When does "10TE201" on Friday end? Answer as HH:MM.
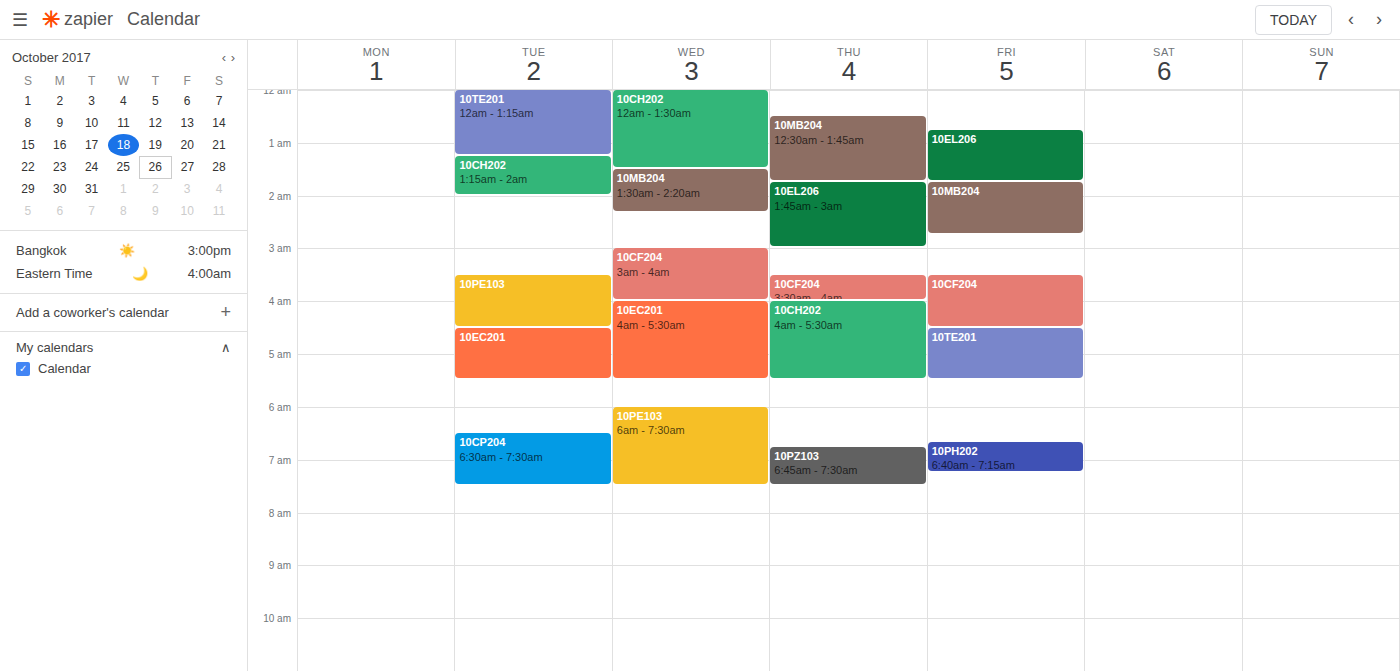
05:30